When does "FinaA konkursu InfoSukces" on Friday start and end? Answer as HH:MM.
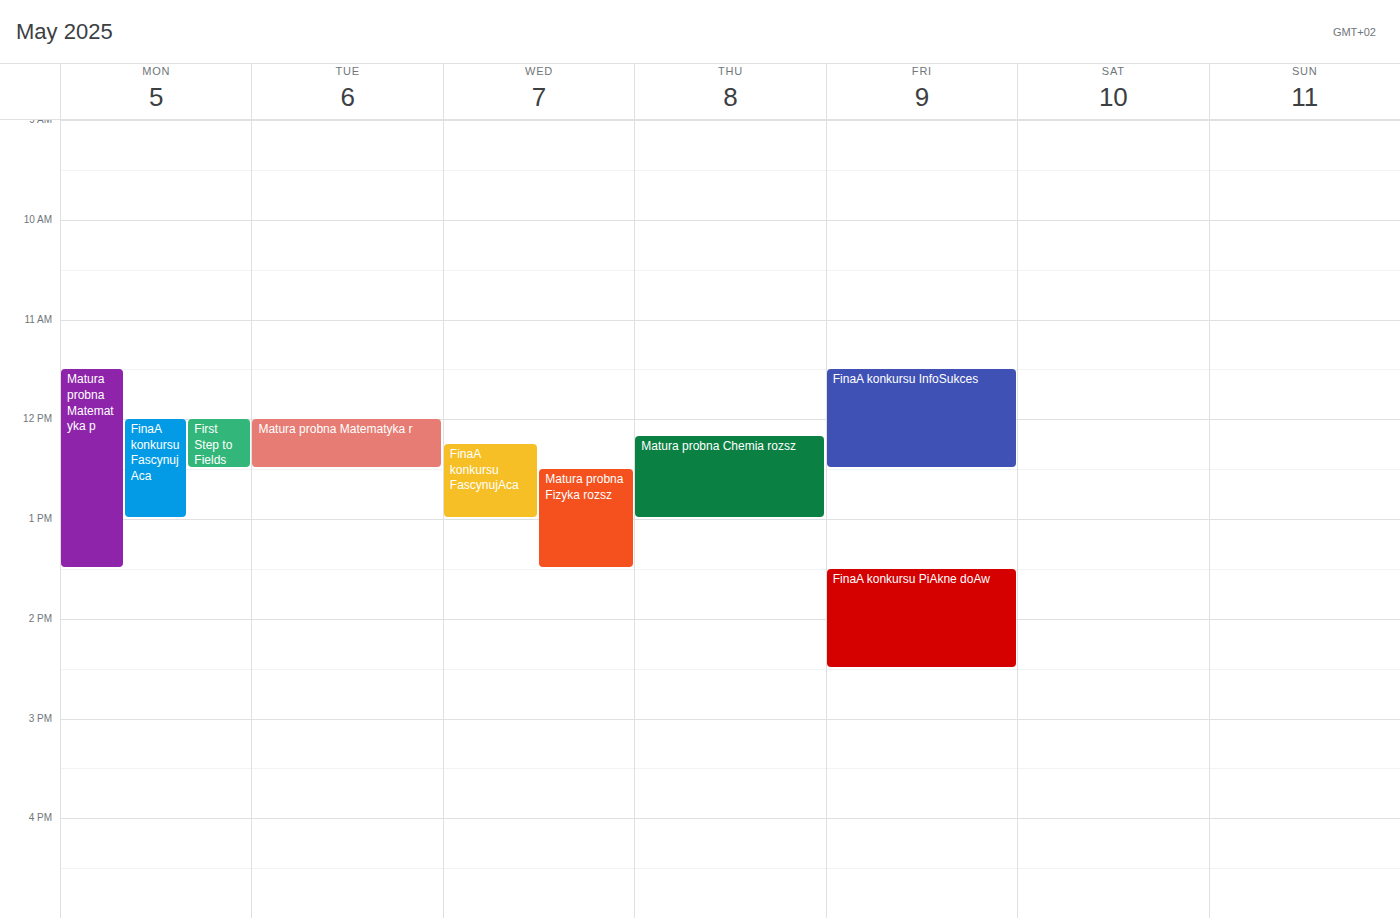
11:30 to 12:30